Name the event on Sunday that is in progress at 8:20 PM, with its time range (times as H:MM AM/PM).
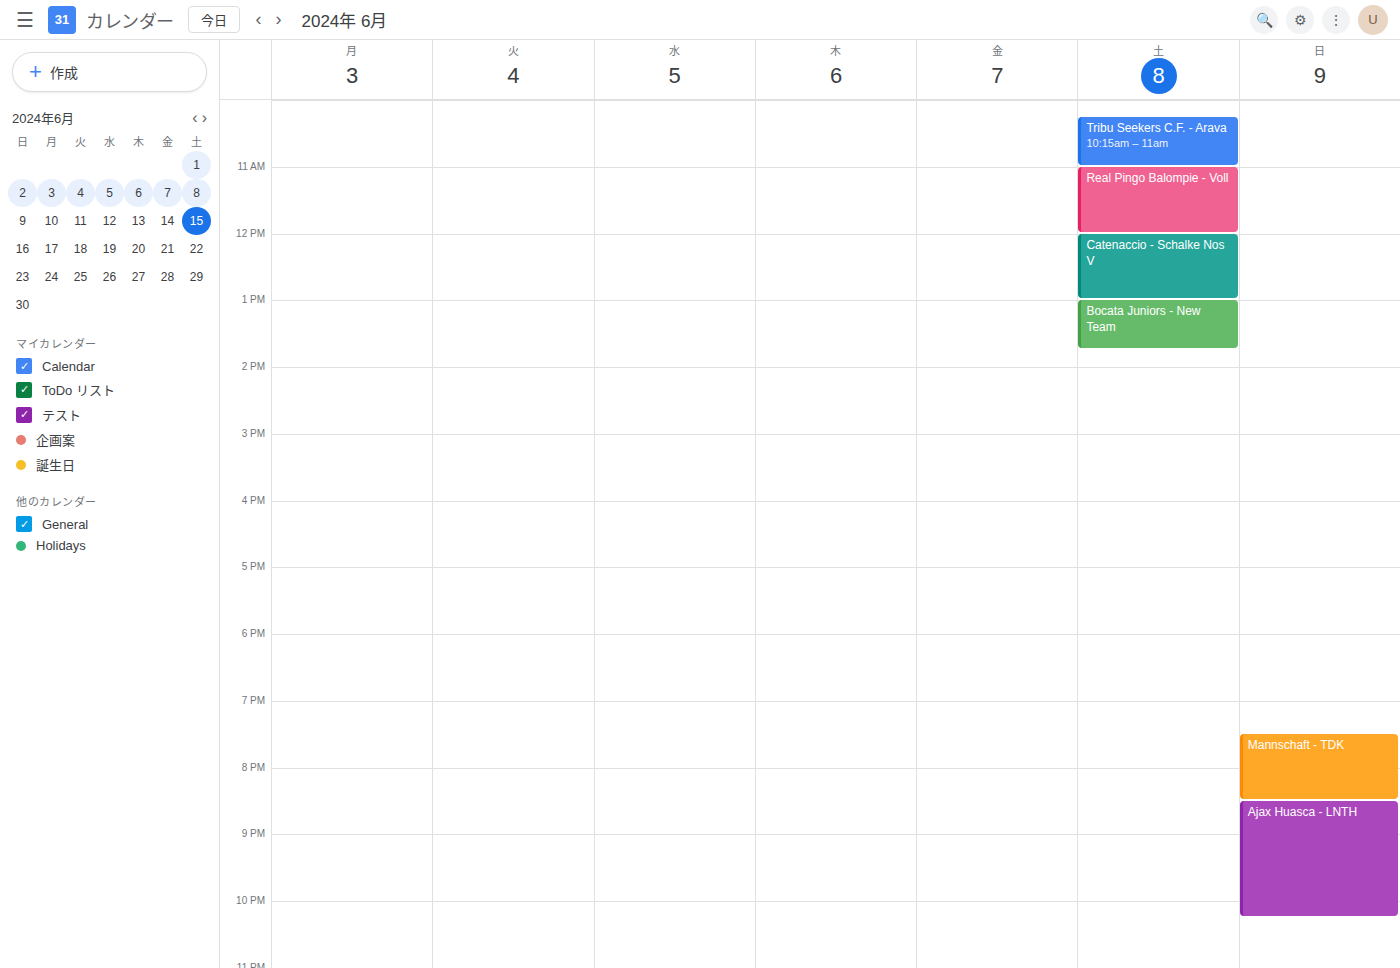
"Mannschaft - TDK", 7:30 PM to 8:30 PM